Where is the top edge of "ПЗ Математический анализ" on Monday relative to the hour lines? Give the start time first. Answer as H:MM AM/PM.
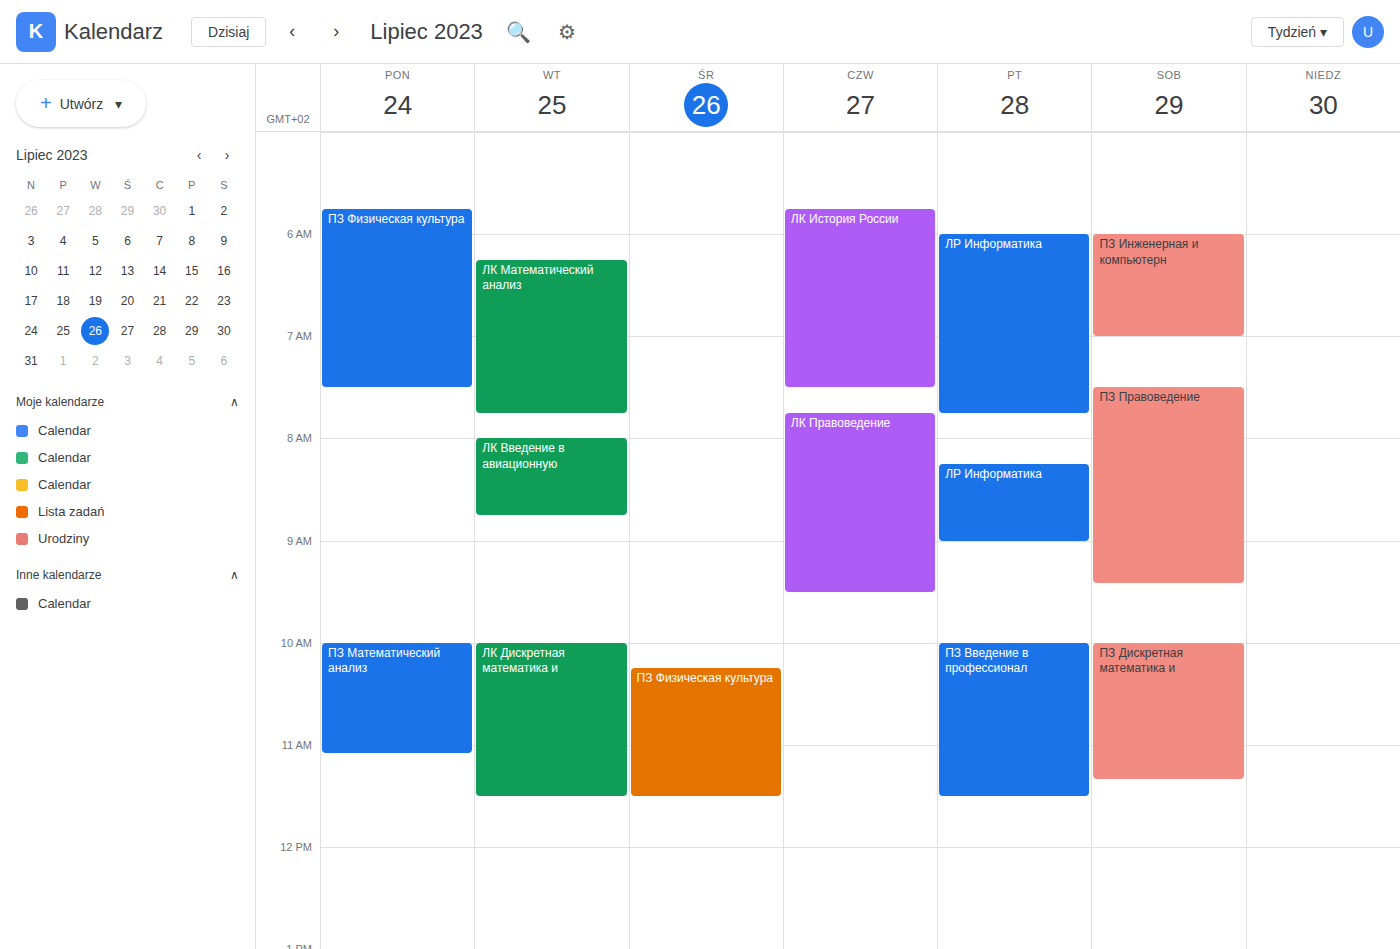
10:00 AM -- exactly on the 10 AM line.